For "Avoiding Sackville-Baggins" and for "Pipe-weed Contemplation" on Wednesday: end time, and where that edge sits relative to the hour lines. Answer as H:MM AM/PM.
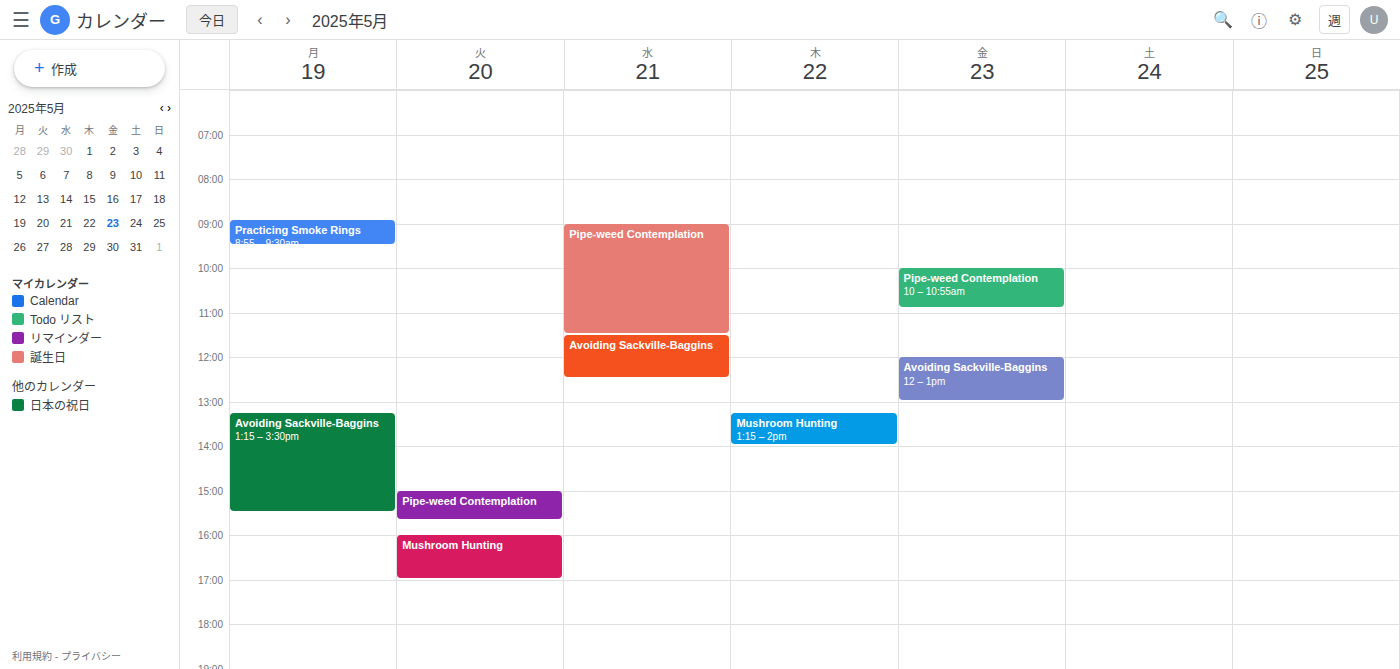
"Avoiding Sackville-Baggins": 12:30 PM, halfway between the 12 PM and 1 PM lines. "Pipe-weed Contemplation": 11:30 AM, halfway between the 11 AM and 12 PM lines.